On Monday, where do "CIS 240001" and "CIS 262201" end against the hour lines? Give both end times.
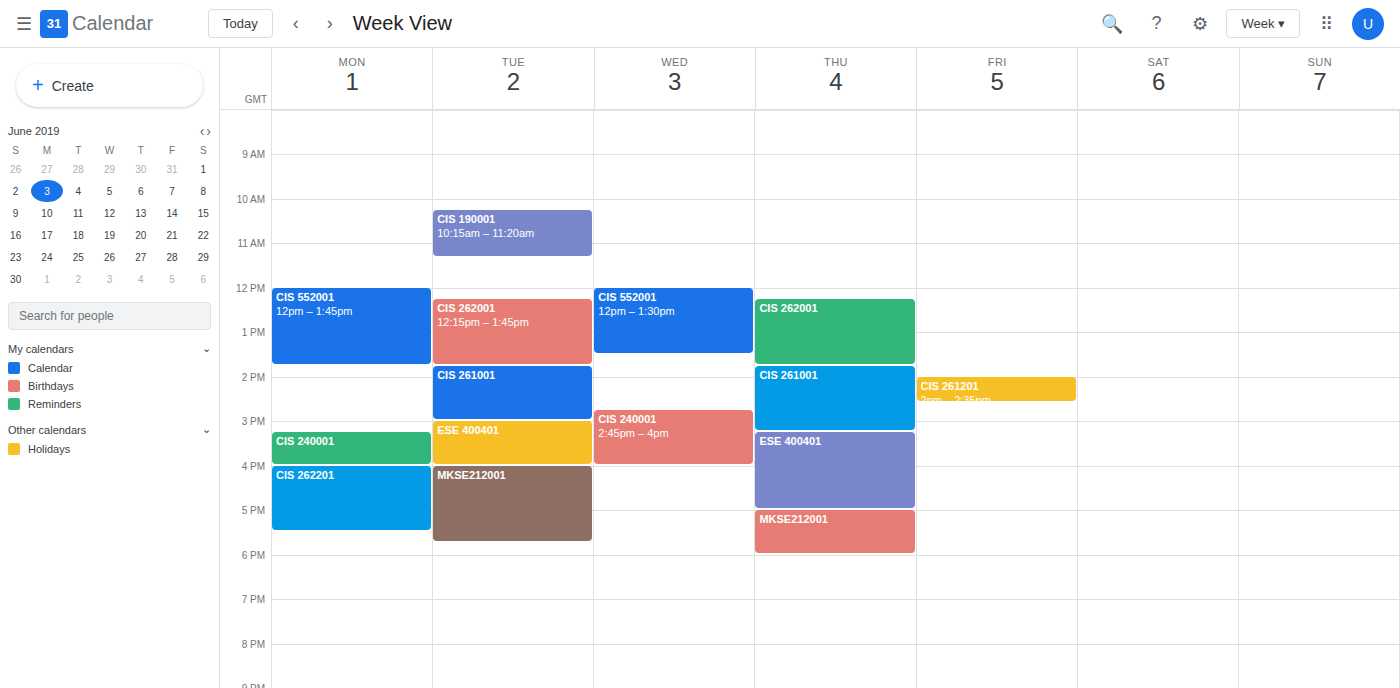
"CIS 240001": 16:00, exactly on the 16:00 line. "CIS 262201": 17:30, halfway between the 17:00 and 18:00 lines.